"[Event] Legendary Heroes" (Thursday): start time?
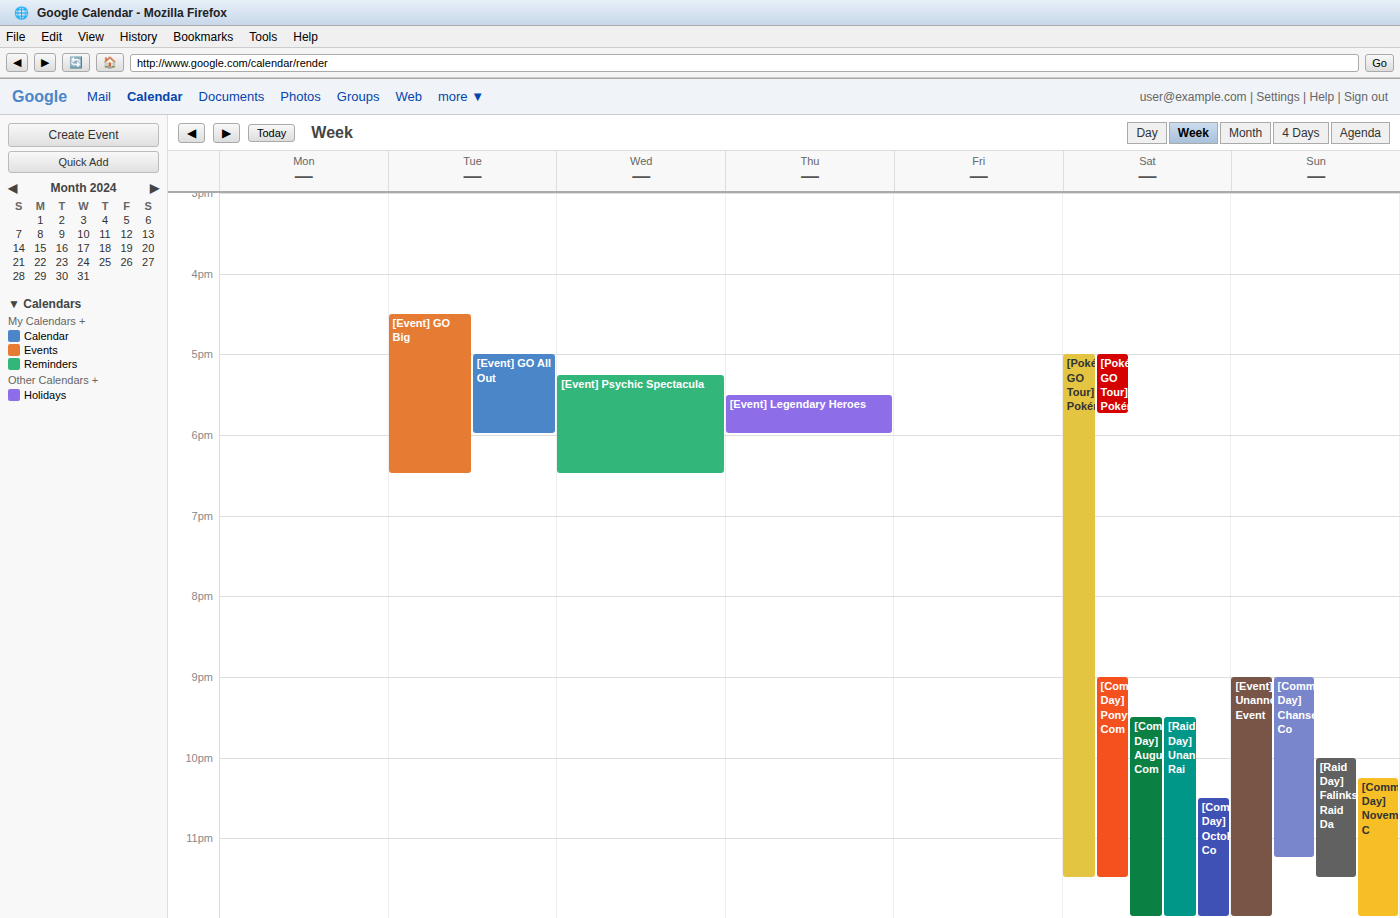
5:30 PM